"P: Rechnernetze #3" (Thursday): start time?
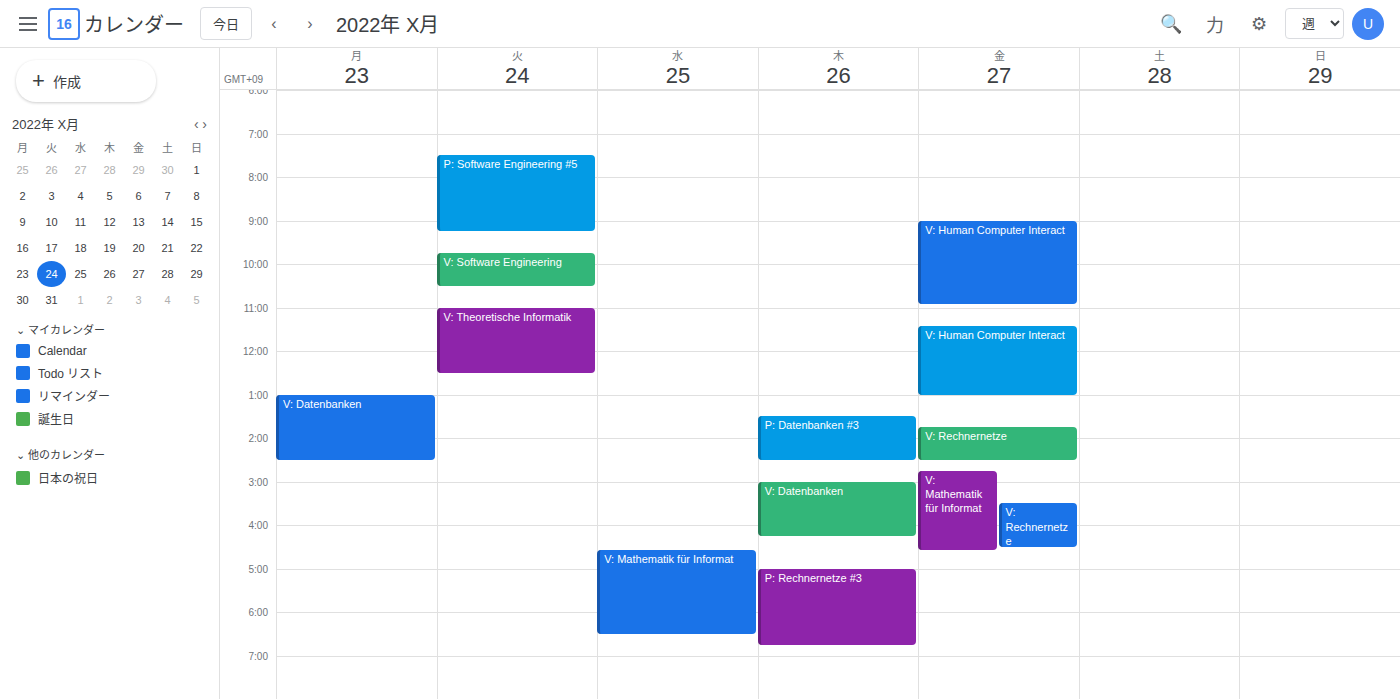
5:00 PM